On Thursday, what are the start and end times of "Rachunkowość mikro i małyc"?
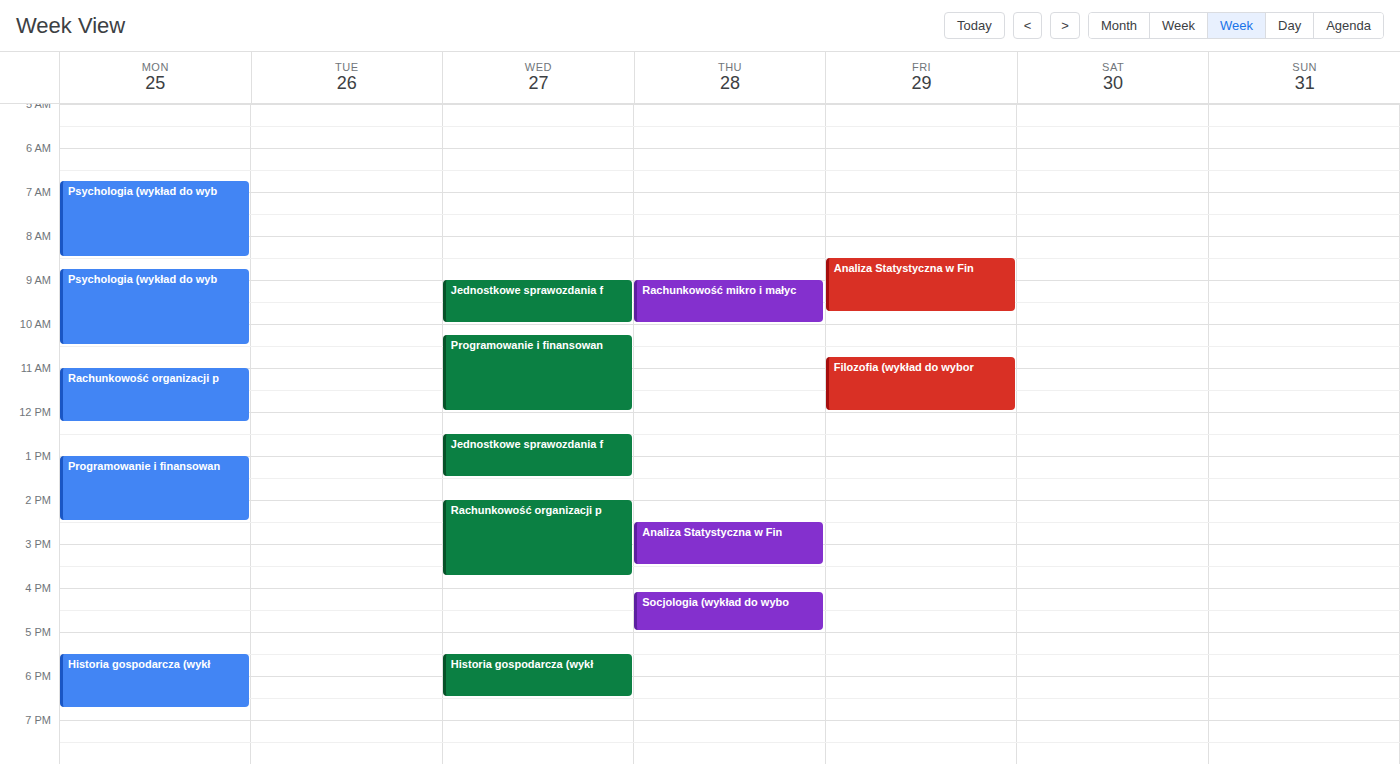
09:00 to 10:00